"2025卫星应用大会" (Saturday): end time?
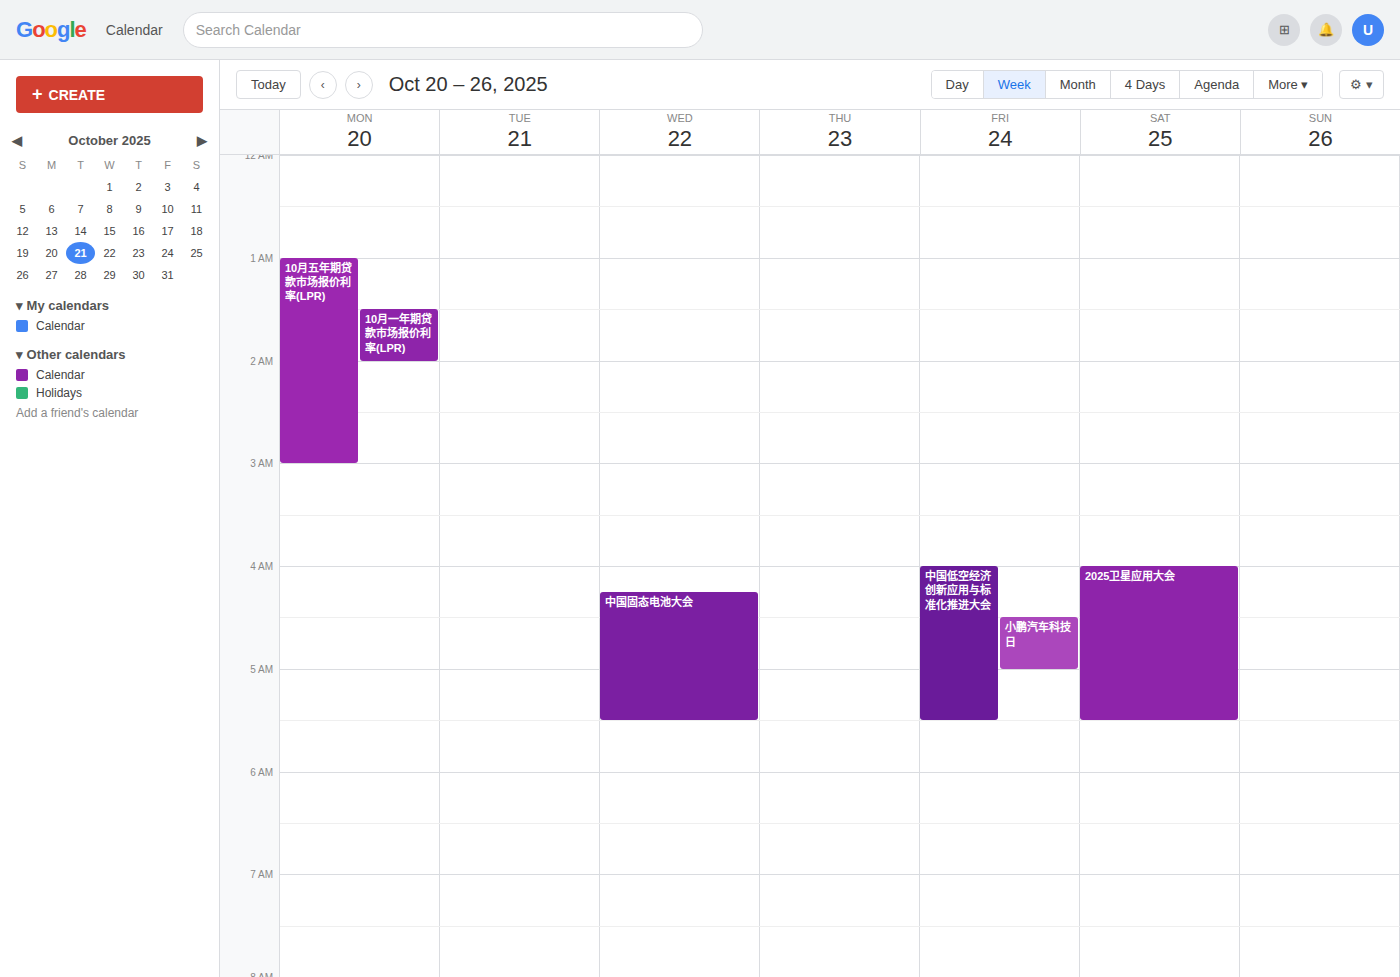
5:30 AM